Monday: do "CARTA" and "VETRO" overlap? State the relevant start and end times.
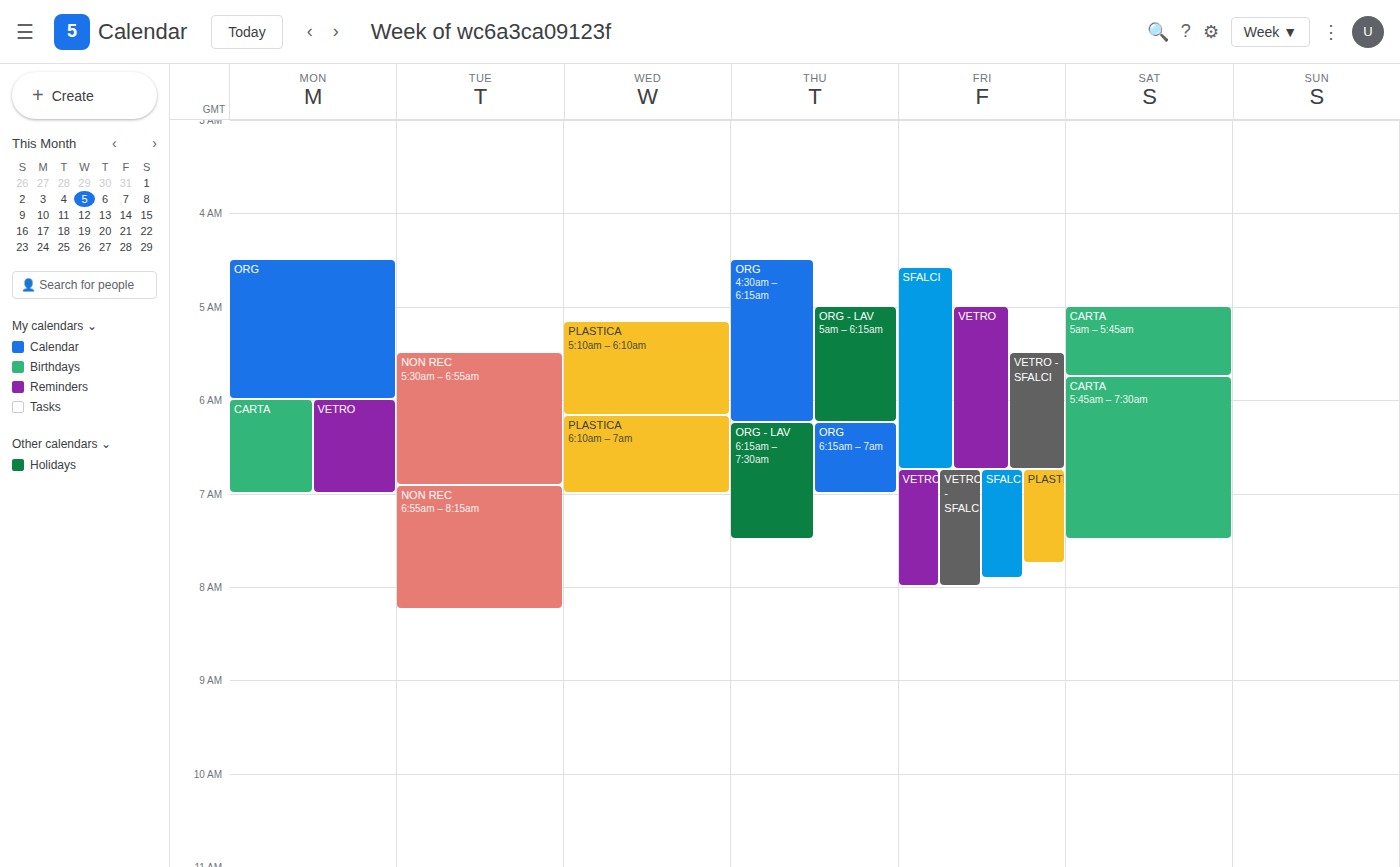
"CARTA" runs 6:00 AM to 7:00 AM, inside "VETRO" -- they overlap.